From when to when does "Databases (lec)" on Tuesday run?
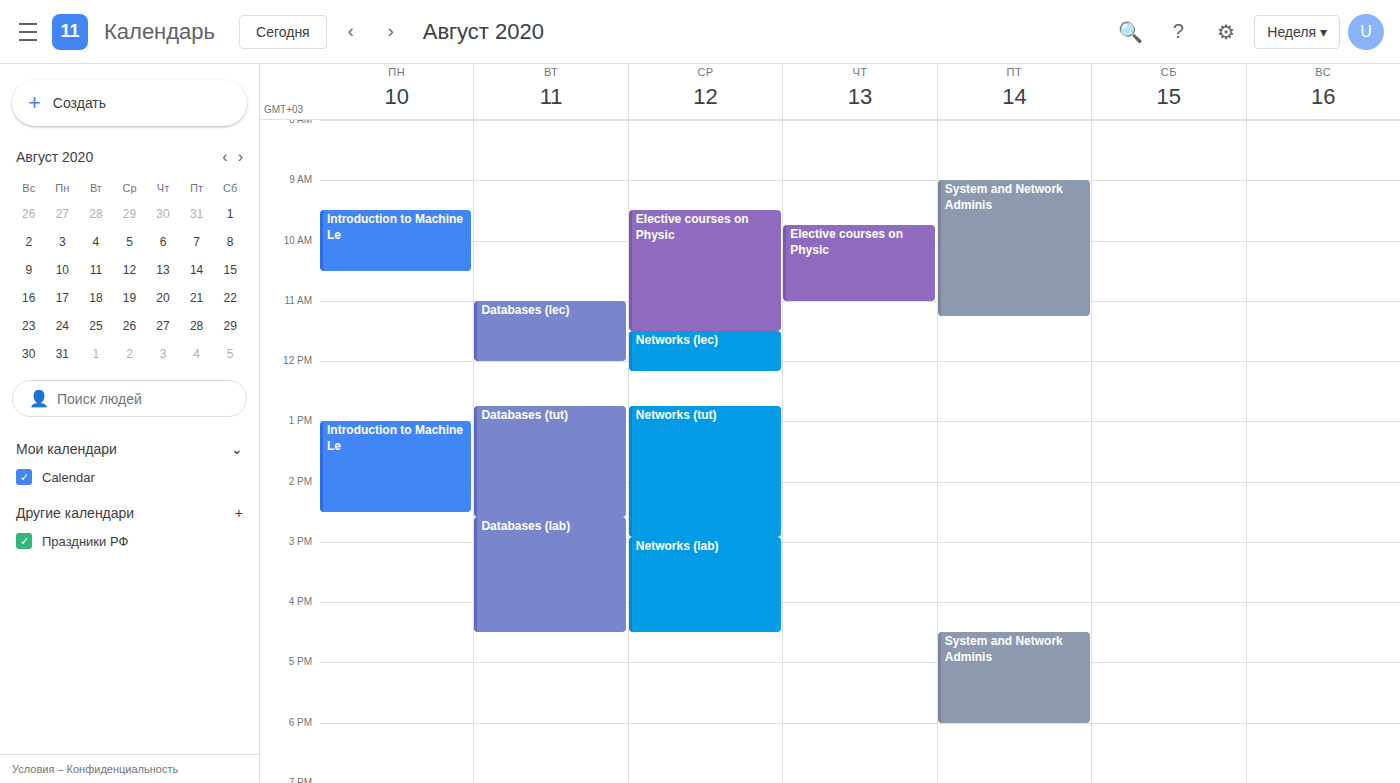
11:00 AM to 12:00 PM